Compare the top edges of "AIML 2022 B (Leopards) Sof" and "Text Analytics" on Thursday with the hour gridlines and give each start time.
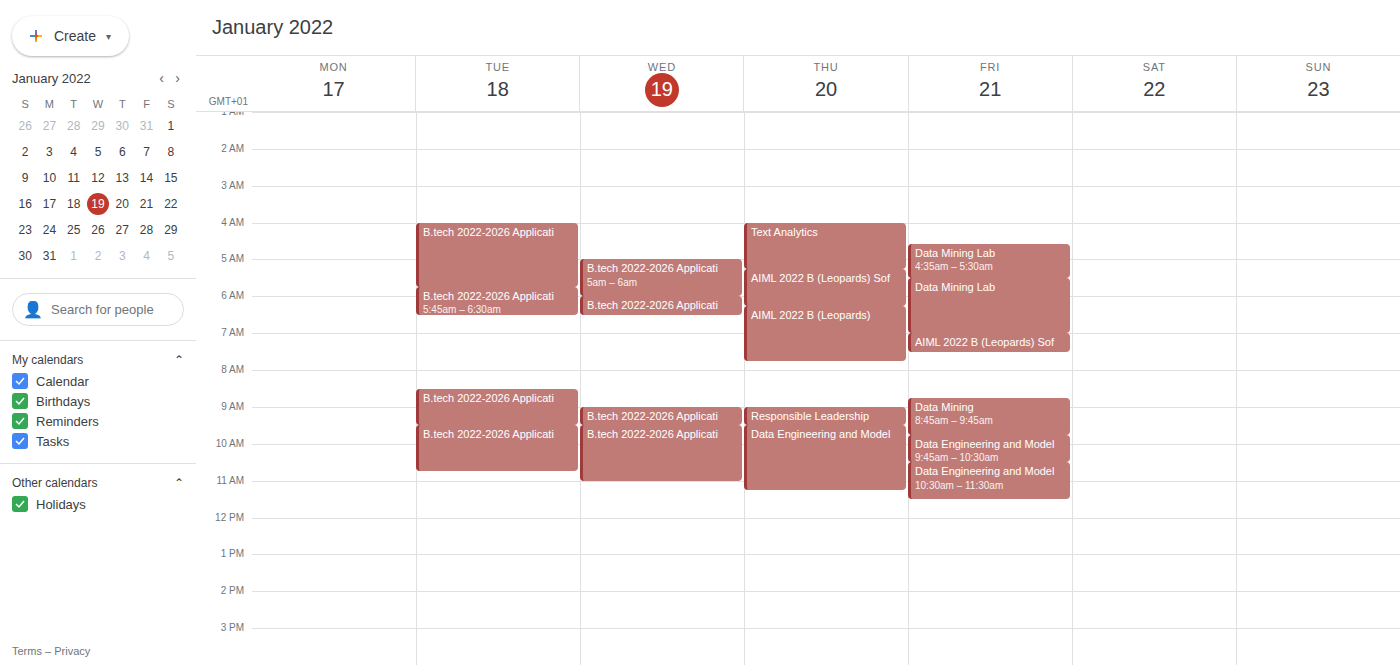
"AIML 2022 B (Leopards) Sof": 5:15 AM, neither: a quarter of the way from the 5 AM line to the 6 AM line. "Text Analytics": 4:00 AM, exactly on the 4 AM line.